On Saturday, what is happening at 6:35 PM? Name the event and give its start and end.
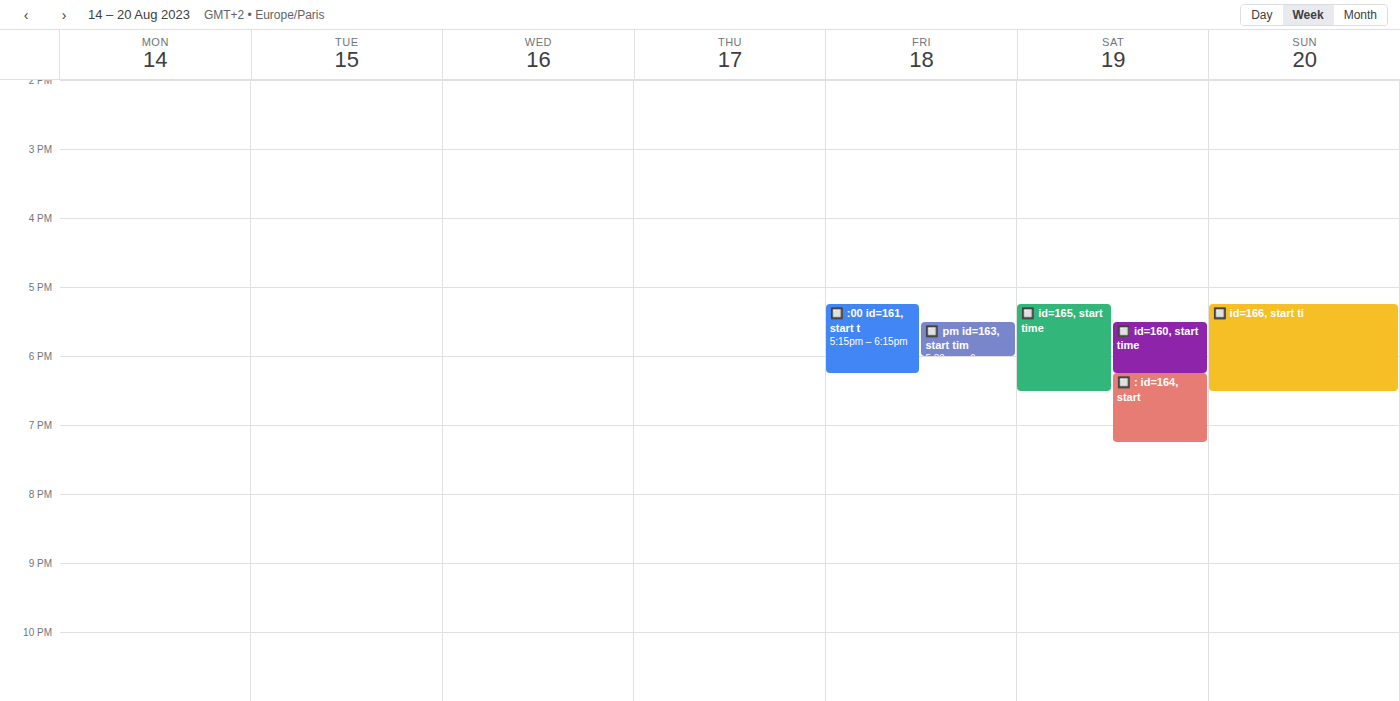
"🔲 : id=164, start", 6:15 PM to 7:15 PM